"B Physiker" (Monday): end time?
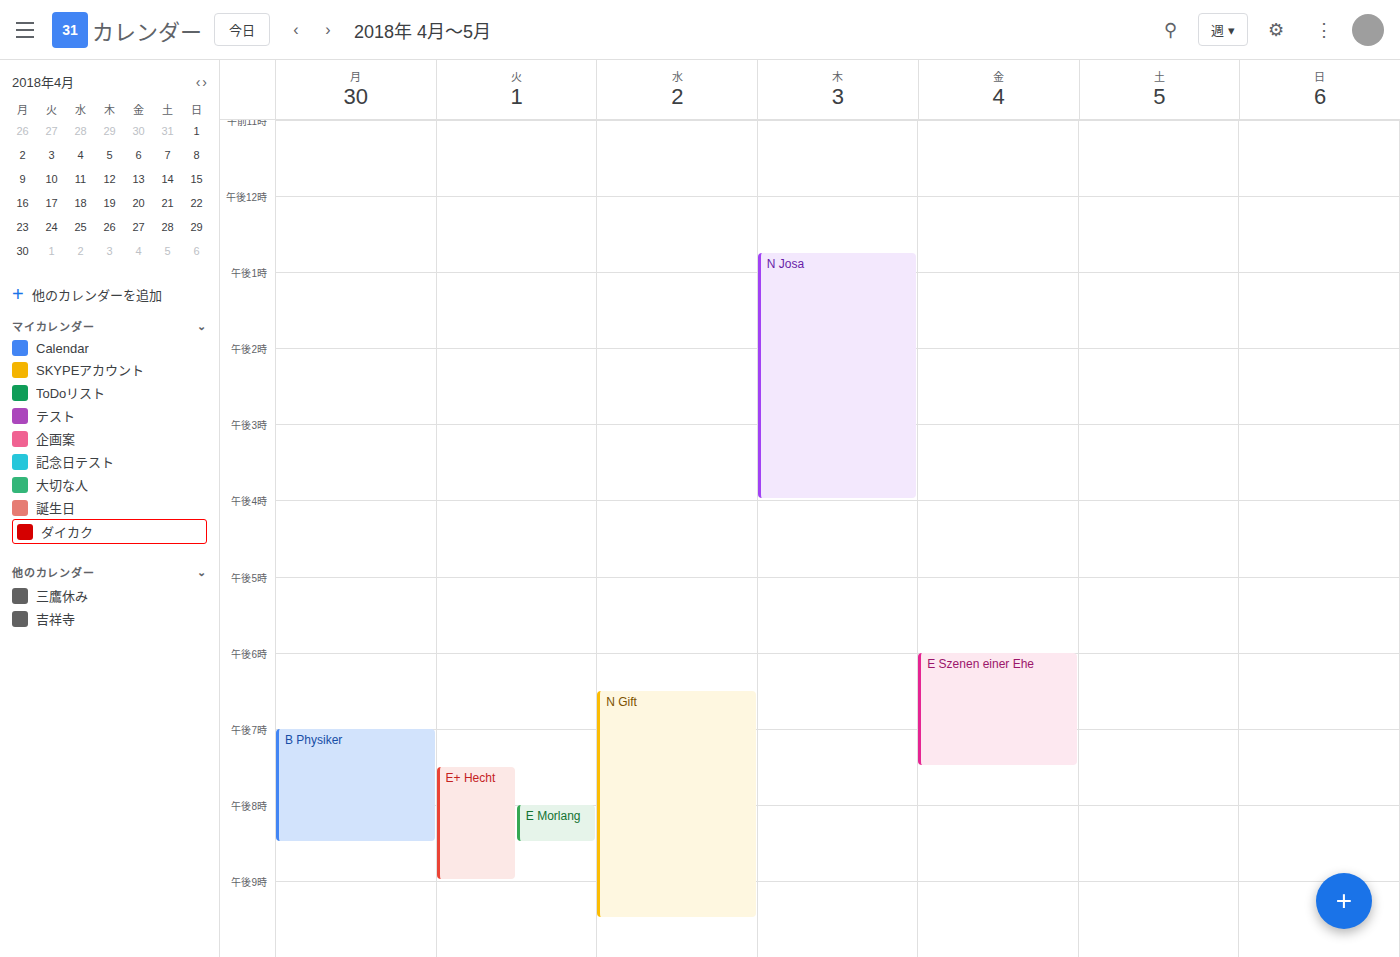
8:30 PM